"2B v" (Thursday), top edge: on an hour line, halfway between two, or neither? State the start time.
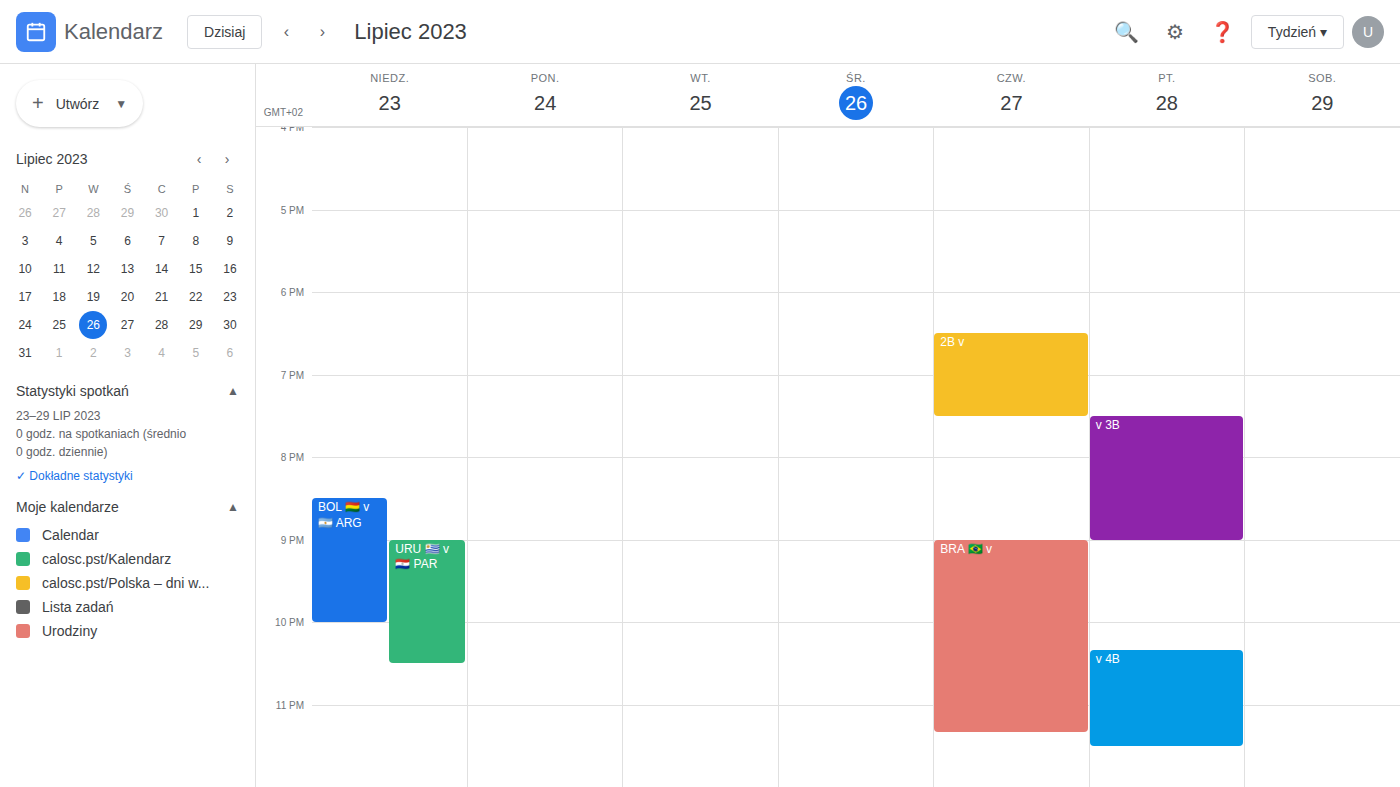
18:30 -- halfway between the 18:00 and 19:00 lines.